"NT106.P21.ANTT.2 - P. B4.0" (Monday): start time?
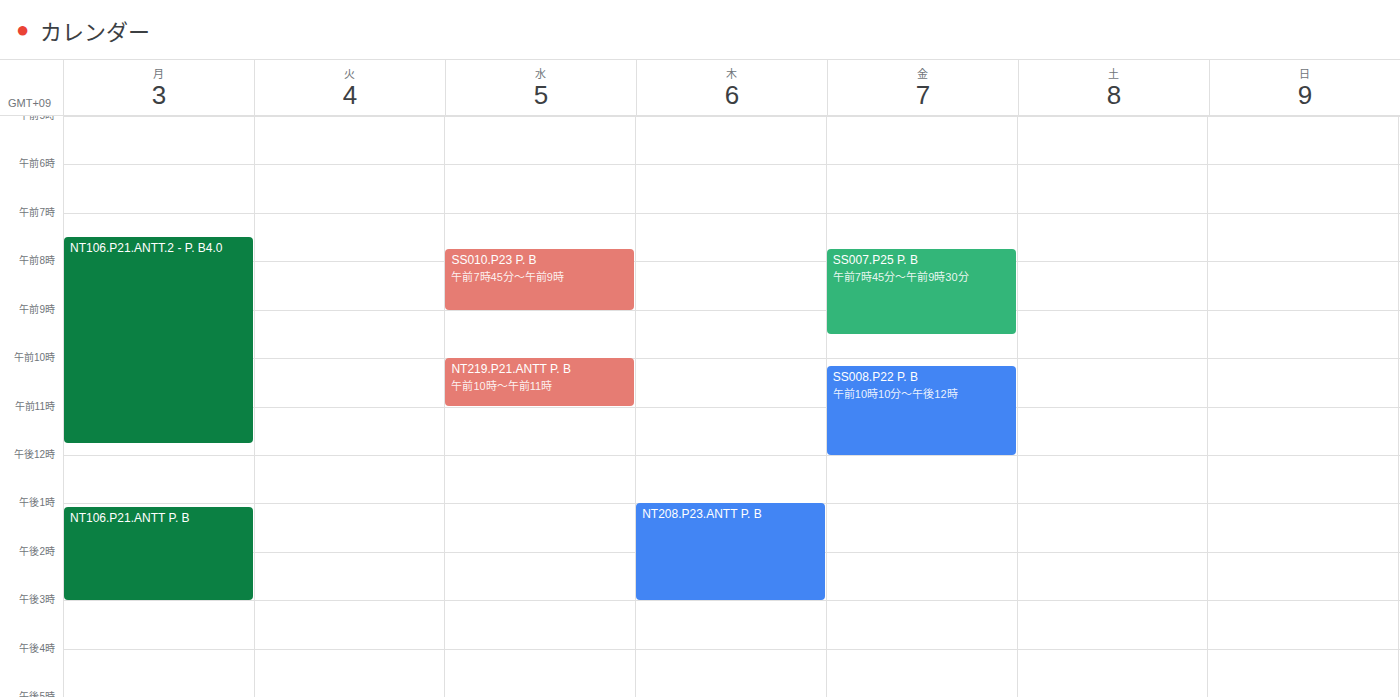
7:30 AM